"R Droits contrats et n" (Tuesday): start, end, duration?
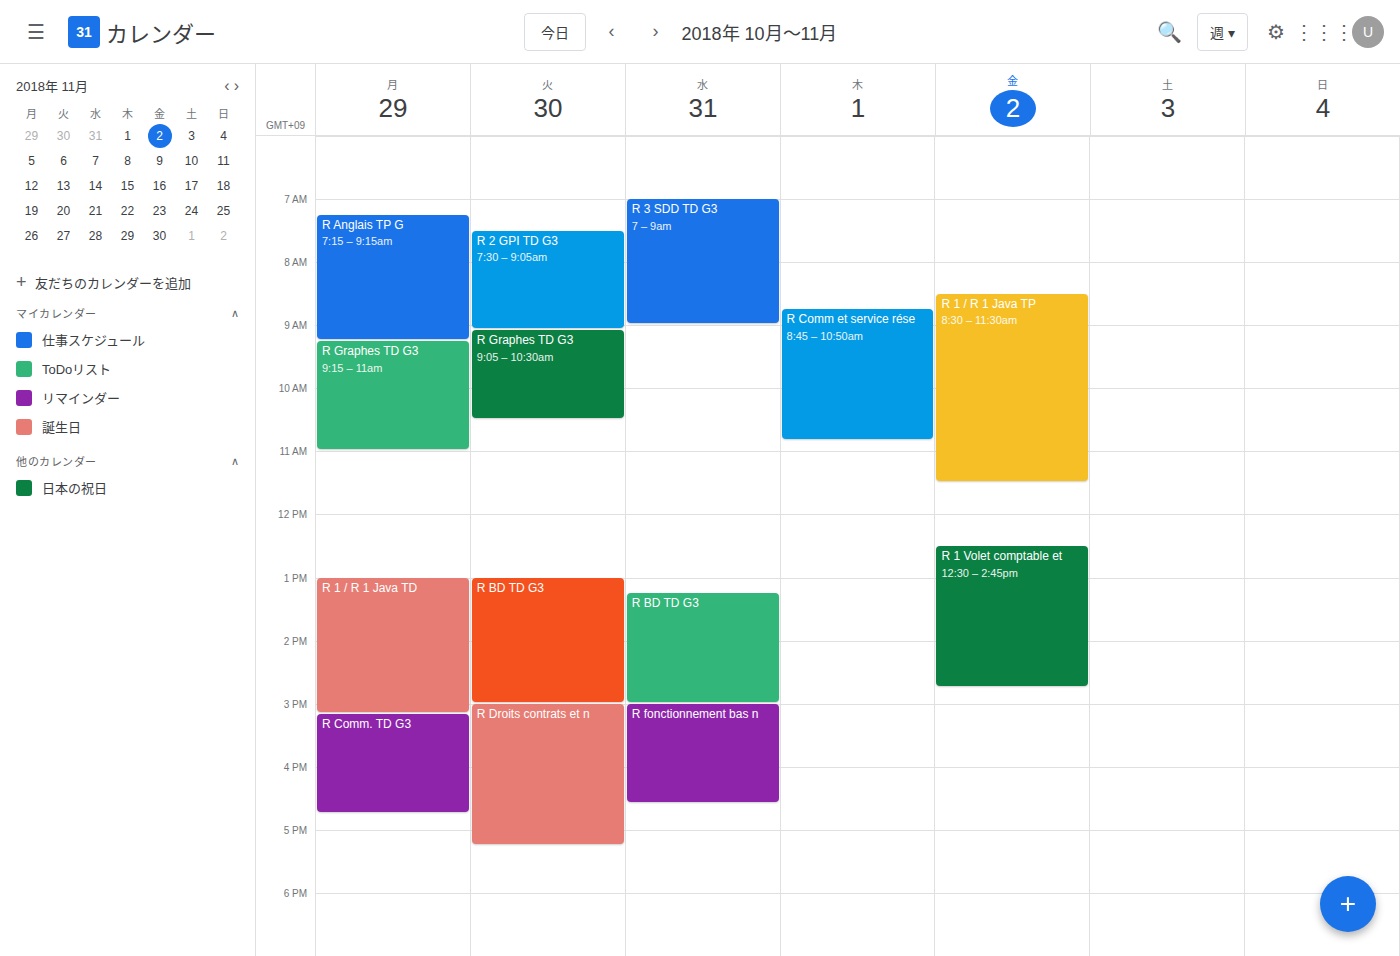
3:00 PM to 5:15 PM, 2 hours 15 minutes